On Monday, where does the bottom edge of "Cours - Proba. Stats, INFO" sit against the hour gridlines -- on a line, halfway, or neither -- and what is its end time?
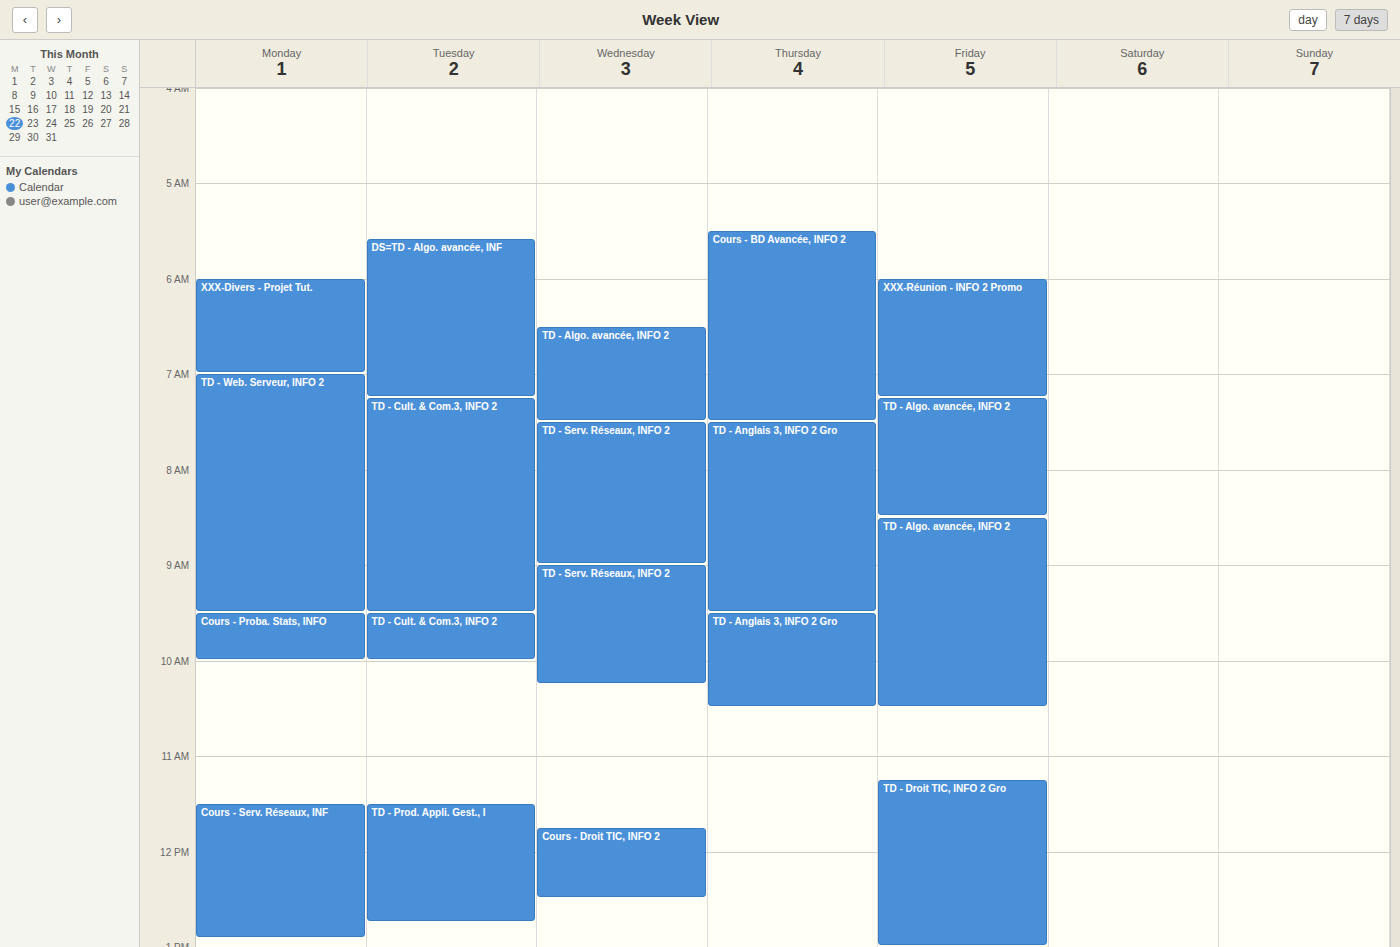
10:00 AM -- exactly on the 10 AM line.